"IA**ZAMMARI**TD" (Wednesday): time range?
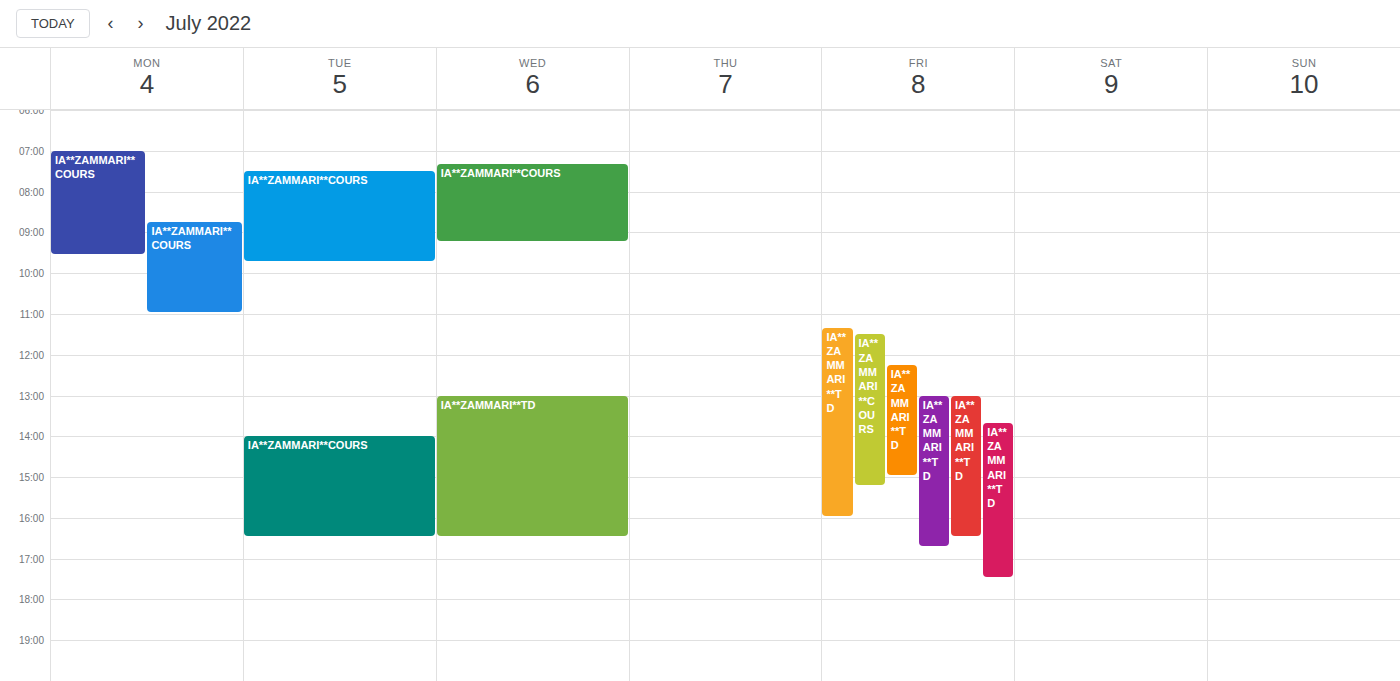
1:00 PM to 4:30 PM